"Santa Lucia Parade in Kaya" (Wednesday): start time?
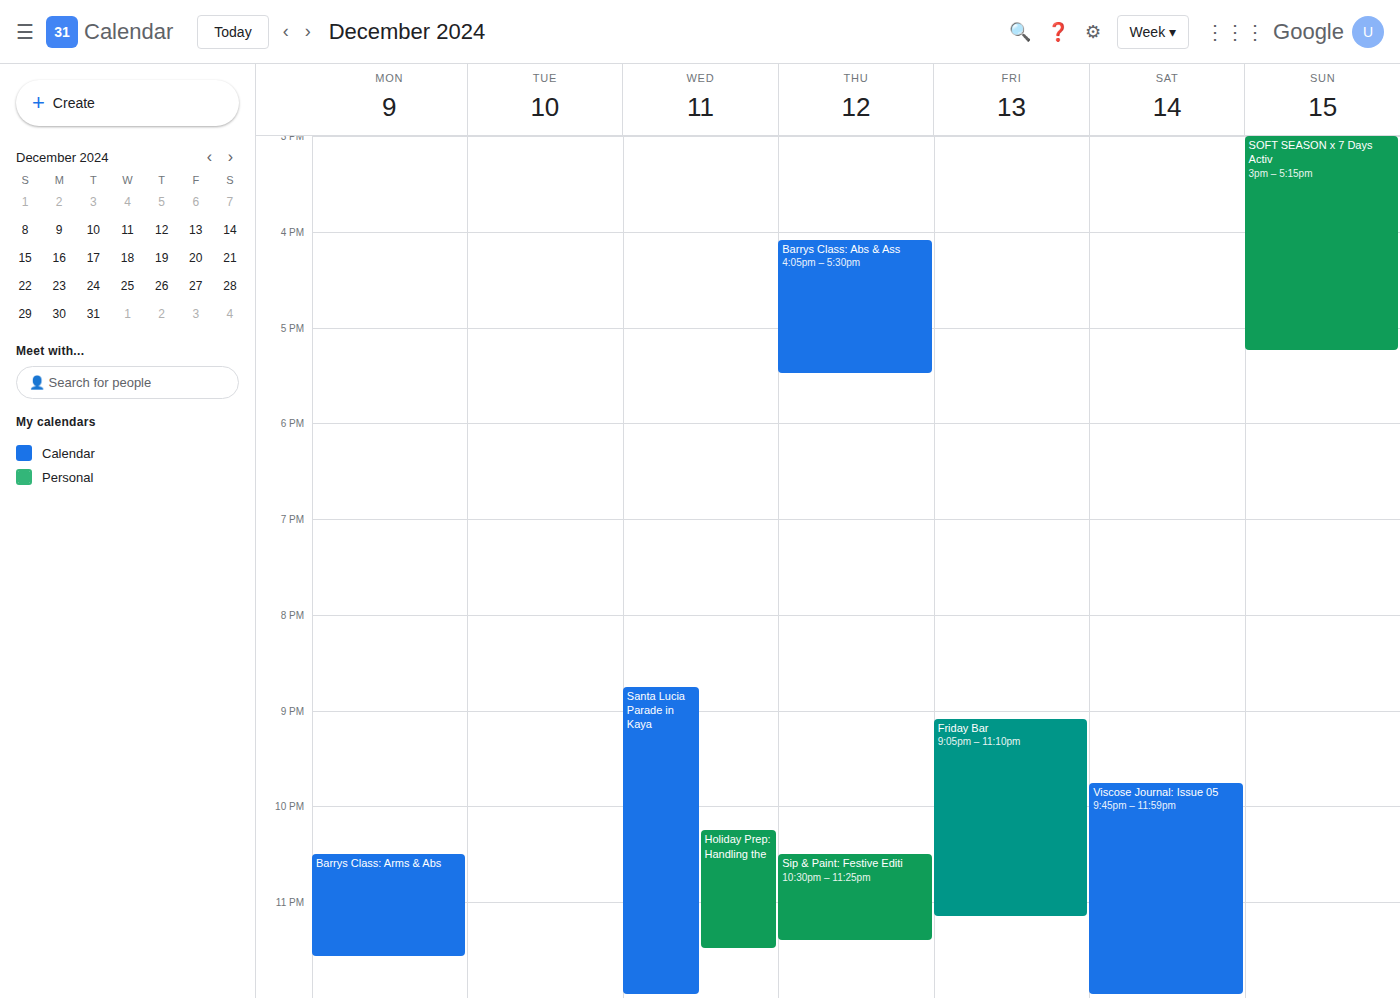
8:45 PM